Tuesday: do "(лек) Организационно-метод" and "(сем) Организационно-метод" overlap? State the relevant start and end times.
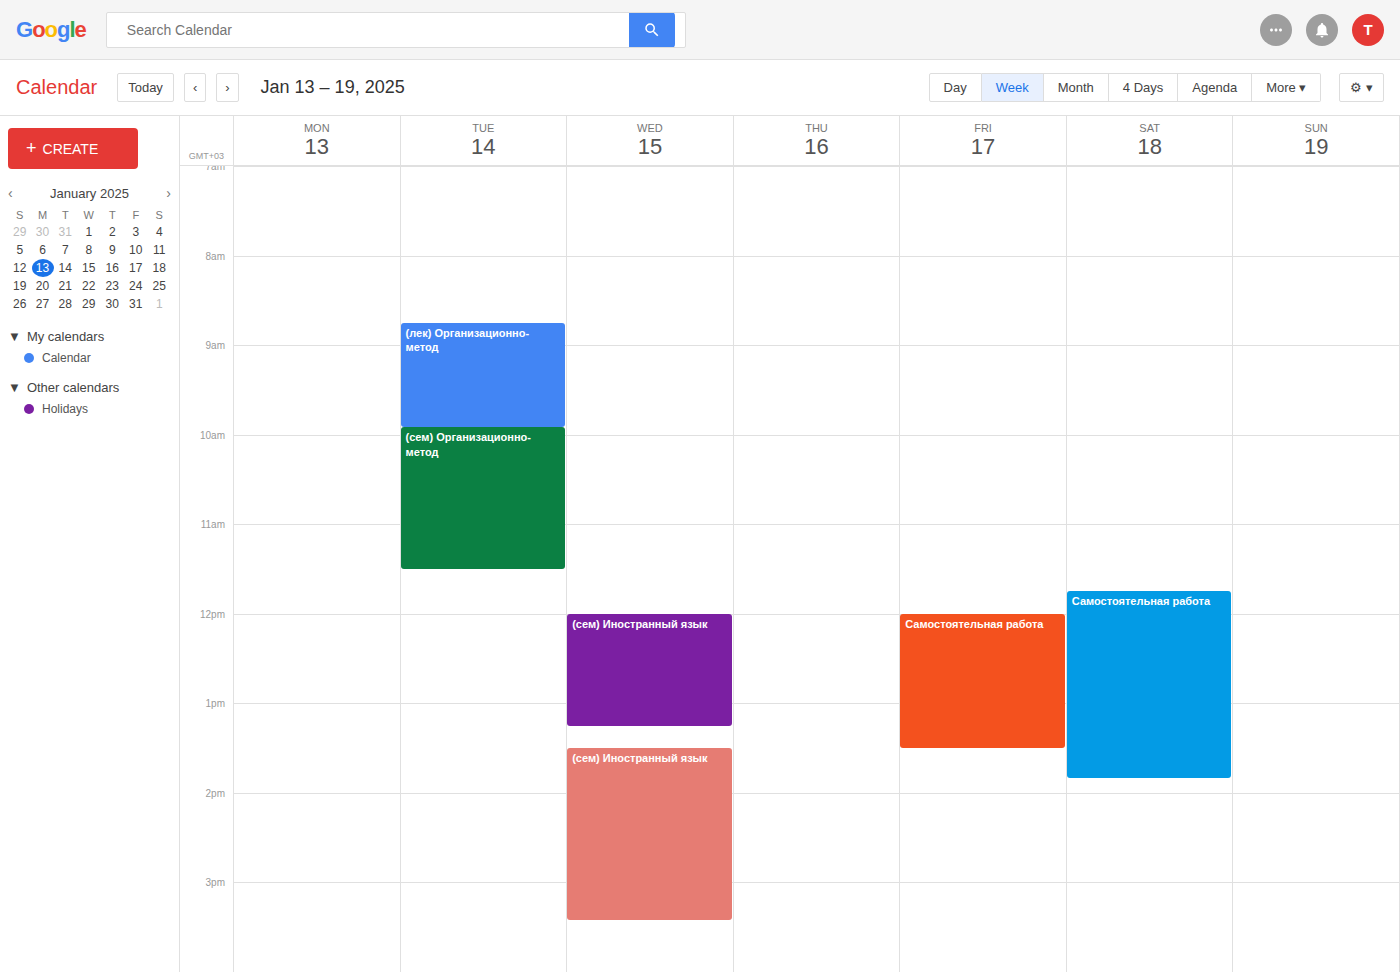
"(лек) Организационно-метод" ends at 9:55 AM, exactly when "(сем) Организационно-метод" starts -- they touch but do not overlap.